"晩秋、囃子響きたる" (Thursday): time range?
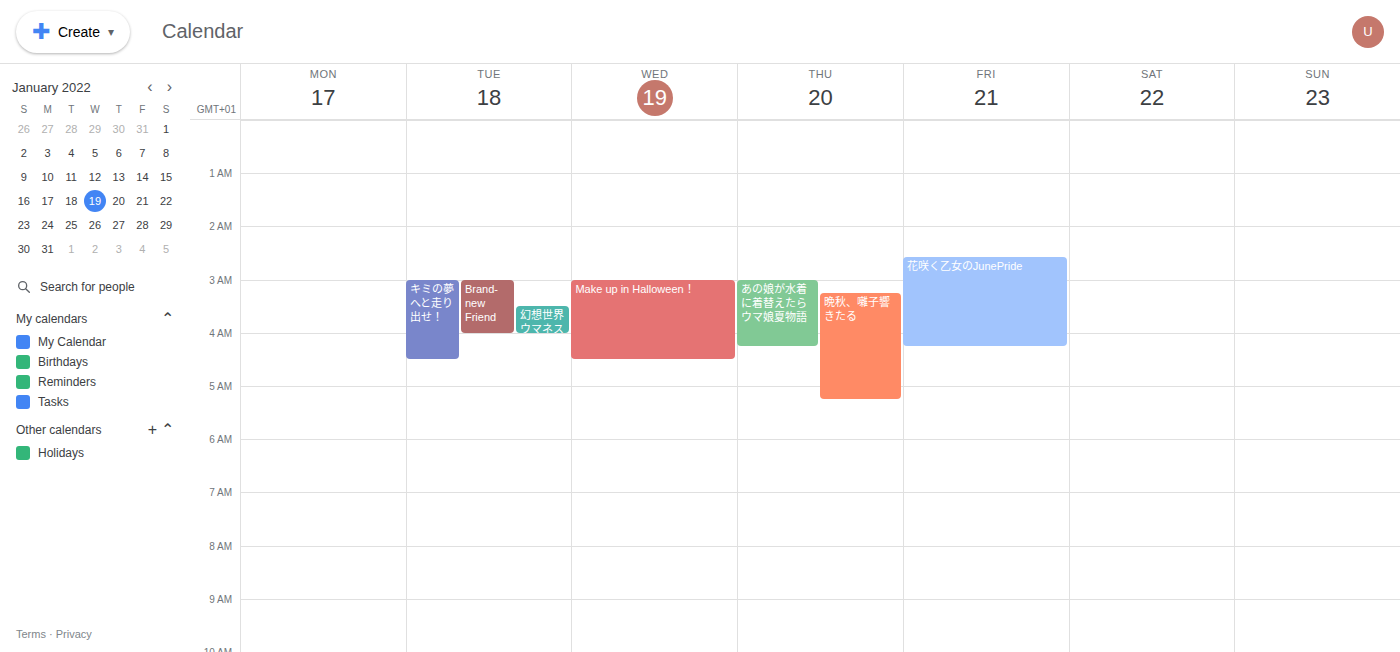
3:15 AM to 5:15 AM